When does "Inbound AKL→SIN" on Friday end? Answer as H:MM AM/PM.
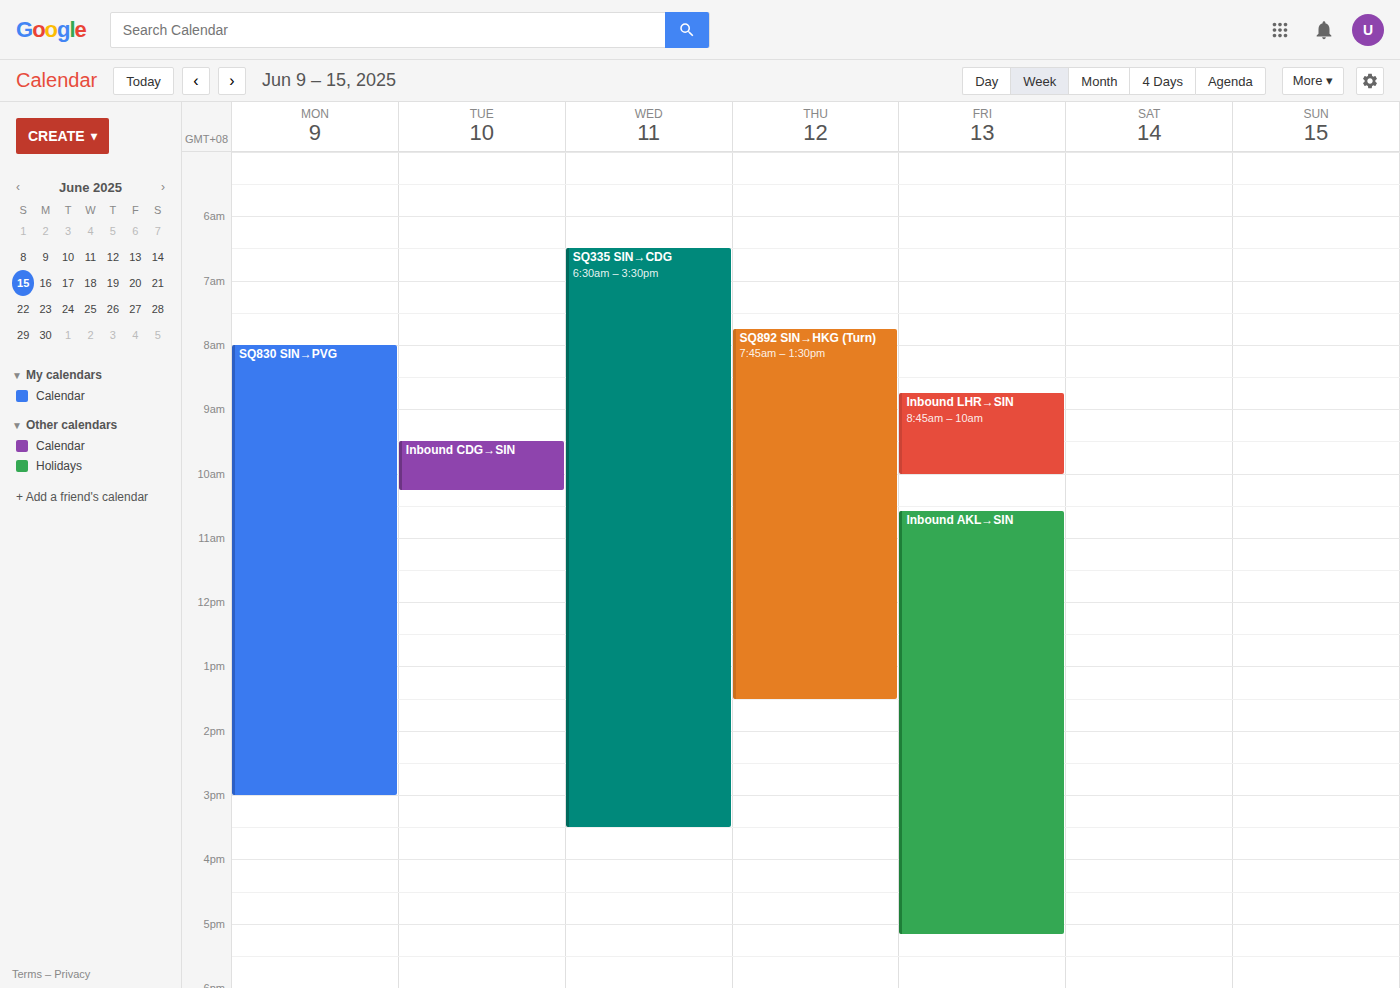
5:10 PM